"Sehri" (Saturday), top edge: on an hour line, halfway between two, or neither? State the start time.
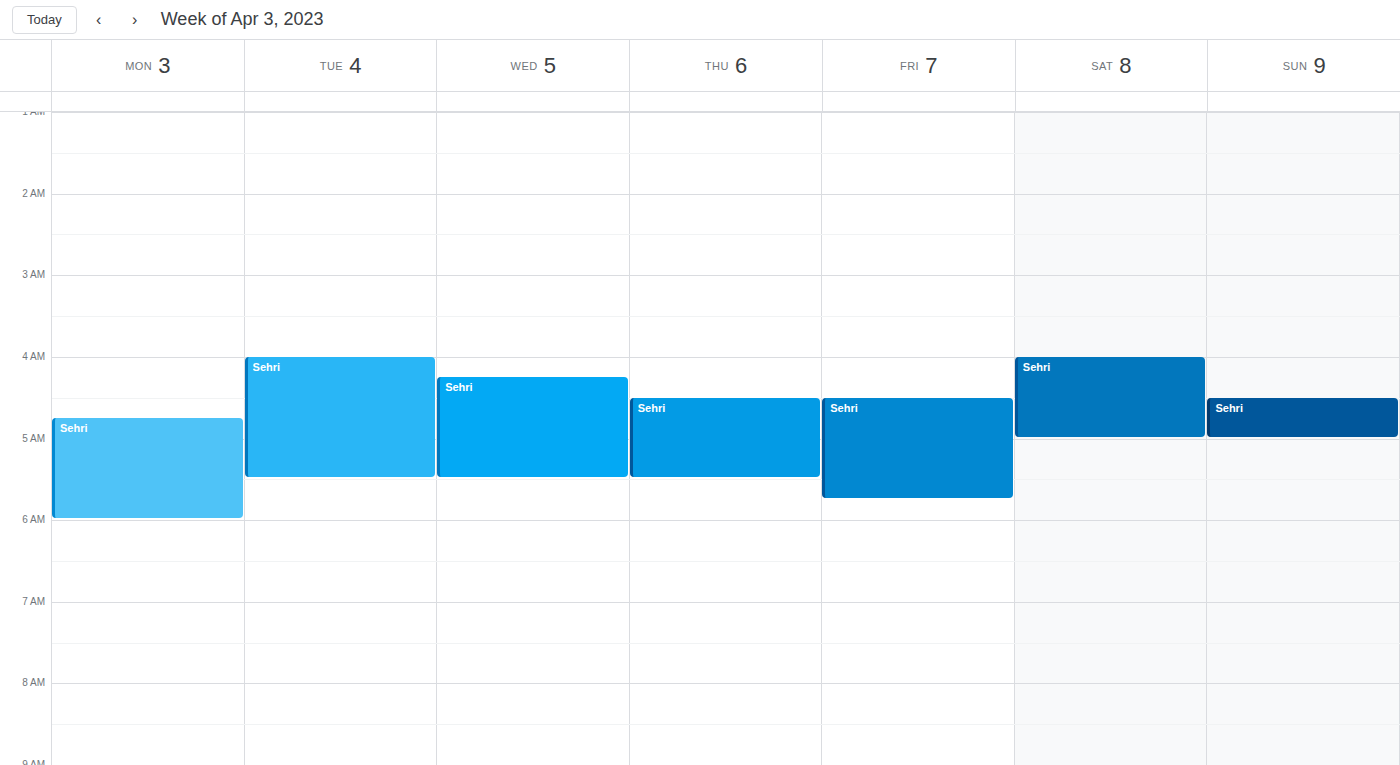
4:00 AM -- exactly on the 4 AM line.